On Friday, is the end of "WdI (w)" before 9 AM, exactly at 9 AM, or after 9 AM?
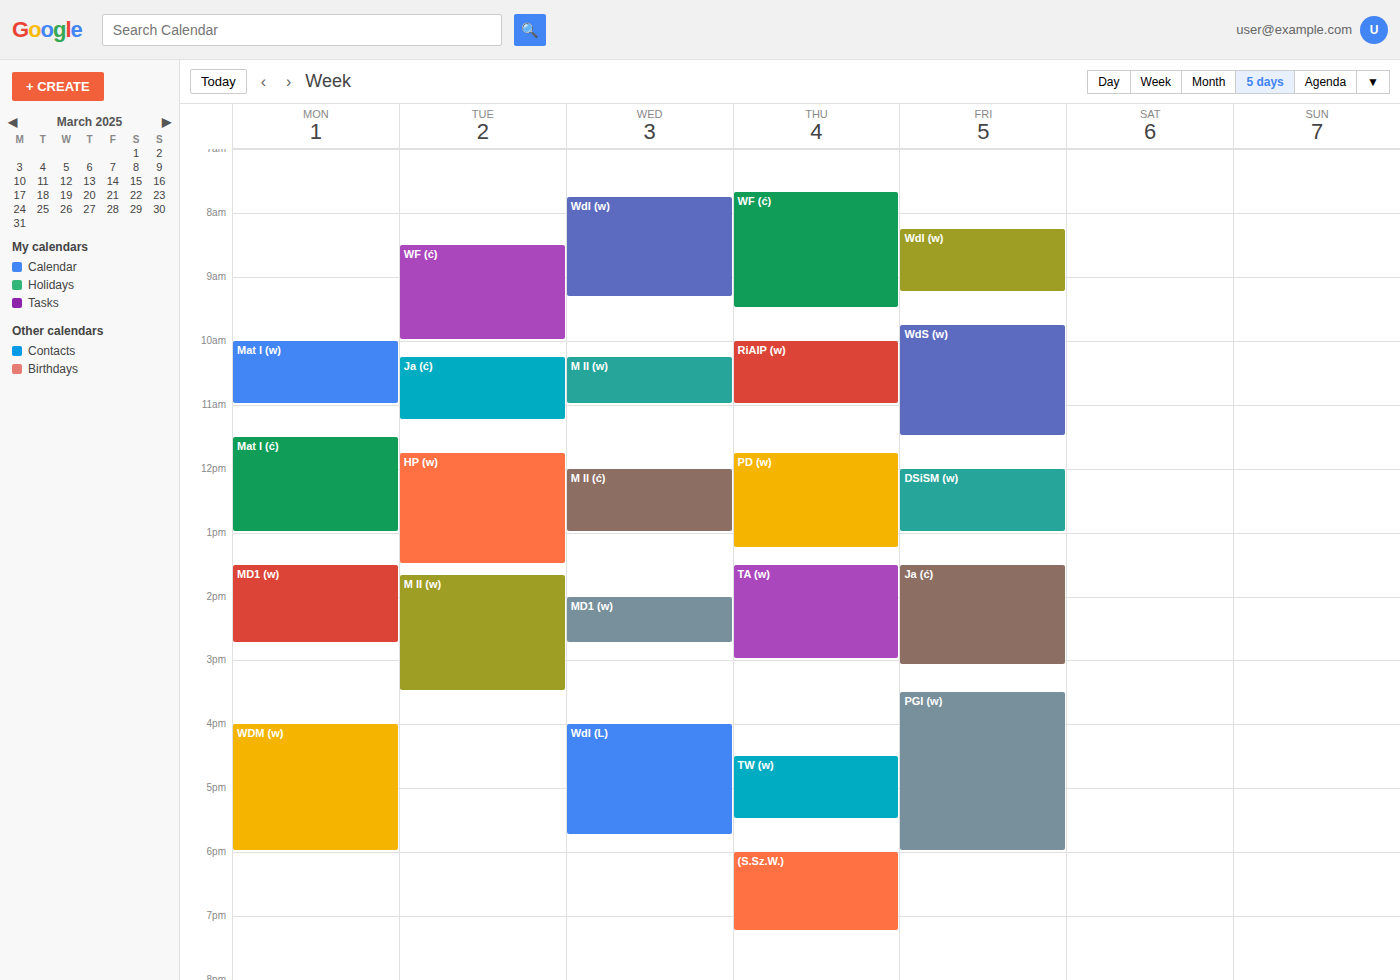
9:15 AM -- after 9 AM, 15 minutes below the 9 AM line.